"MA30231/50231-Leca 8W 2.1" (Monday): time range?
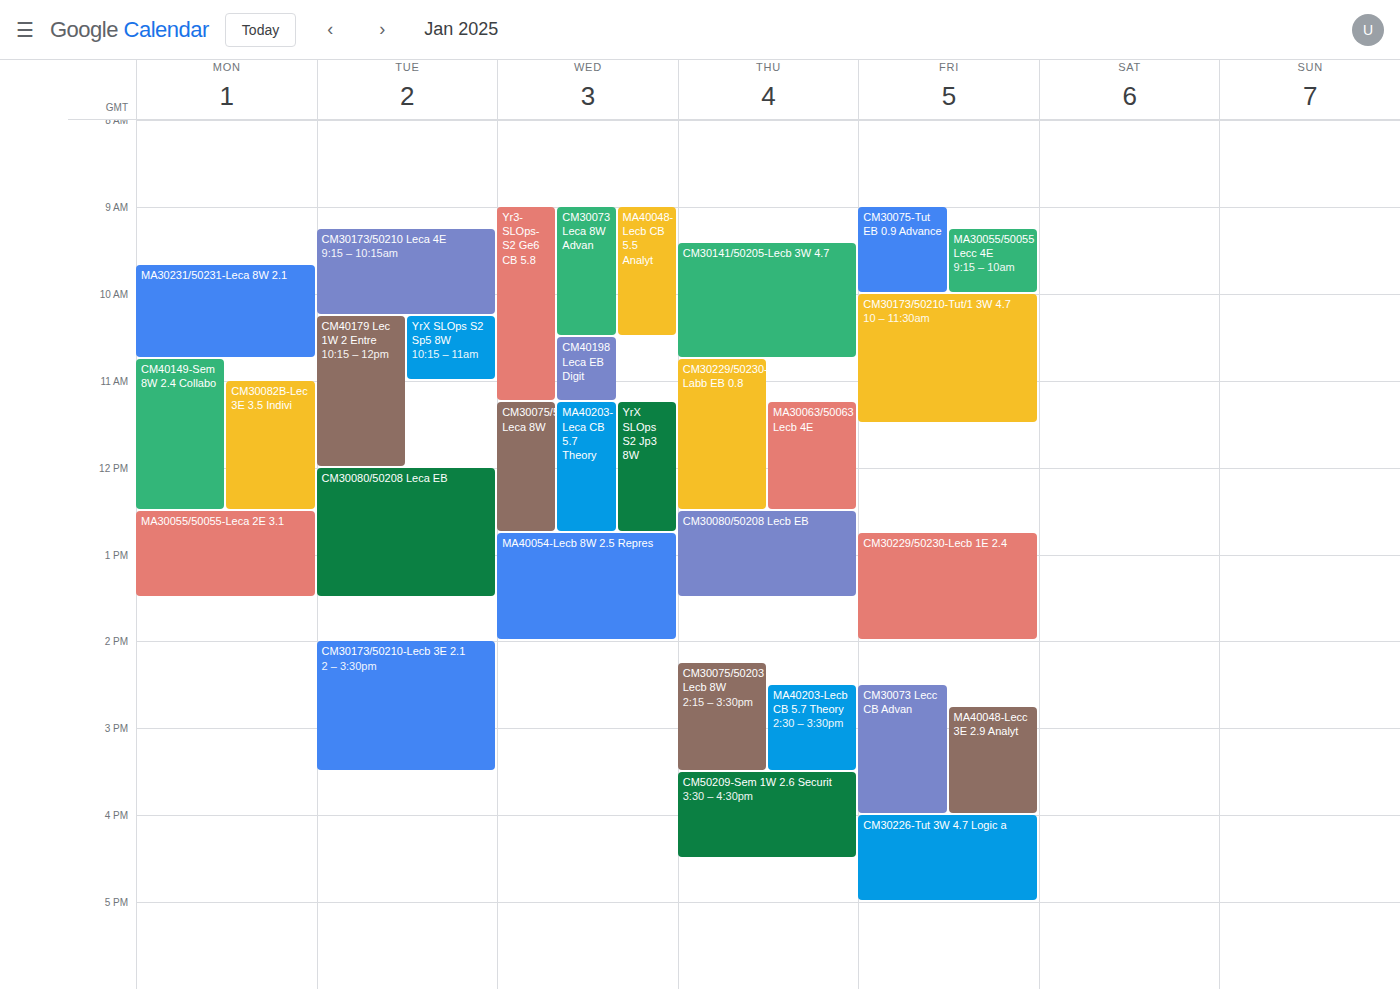
9:40 AM to 10:45 AM